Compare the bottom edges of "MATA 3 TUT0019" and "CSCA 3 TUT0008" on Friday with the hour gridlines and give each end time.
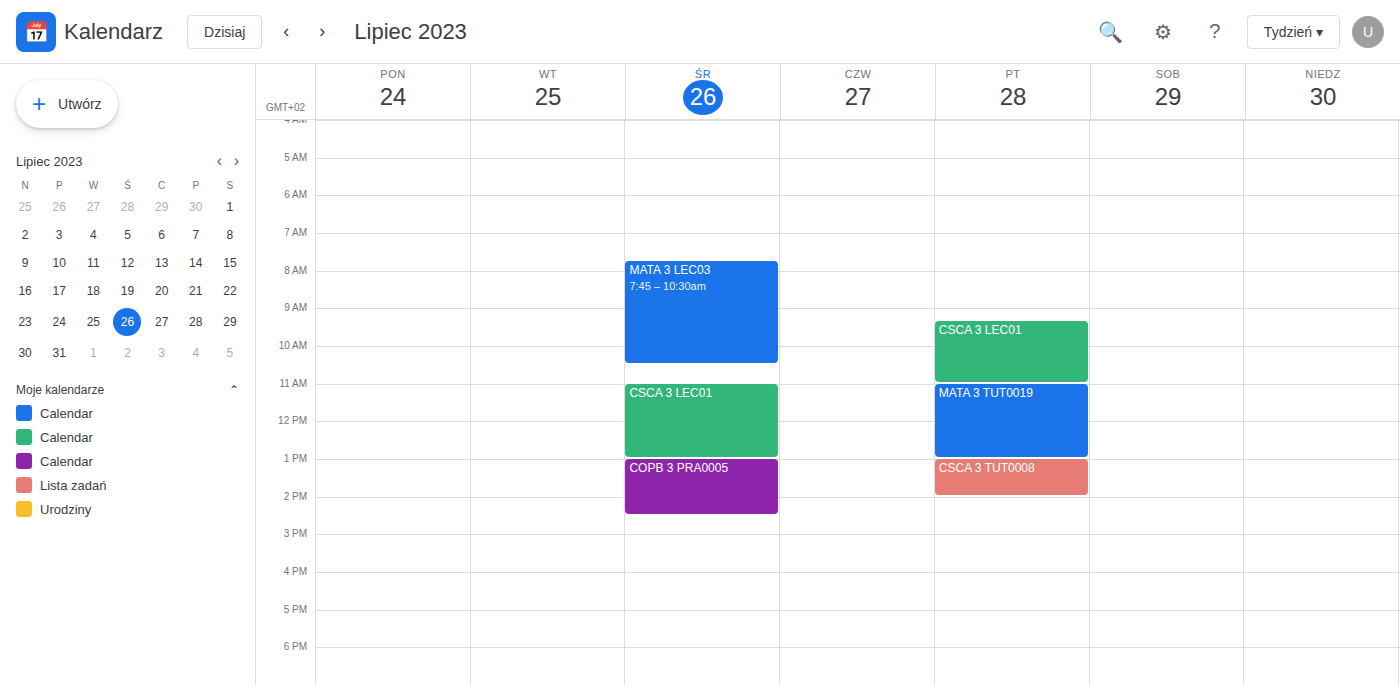
"MATA 3 TUT0019": 1:00 PM, exactly on the 1 PM line. "CSCA 3 TUT0008": 2:00 PM, exactly on the 2 PM line.